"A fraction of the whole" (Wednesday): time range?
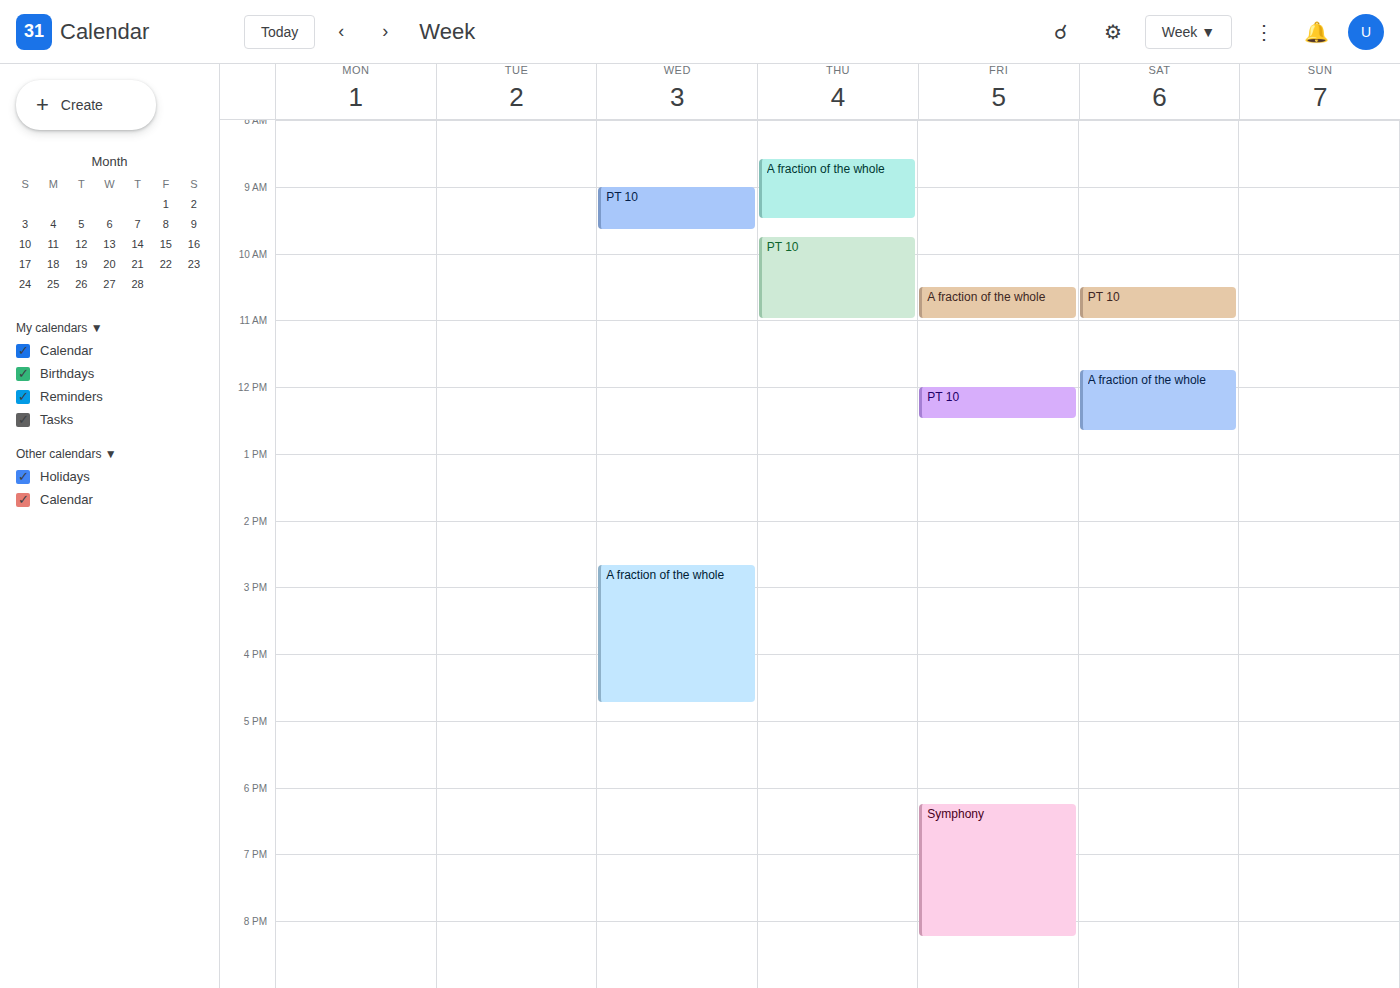
2:40 PM to 4:45 PM